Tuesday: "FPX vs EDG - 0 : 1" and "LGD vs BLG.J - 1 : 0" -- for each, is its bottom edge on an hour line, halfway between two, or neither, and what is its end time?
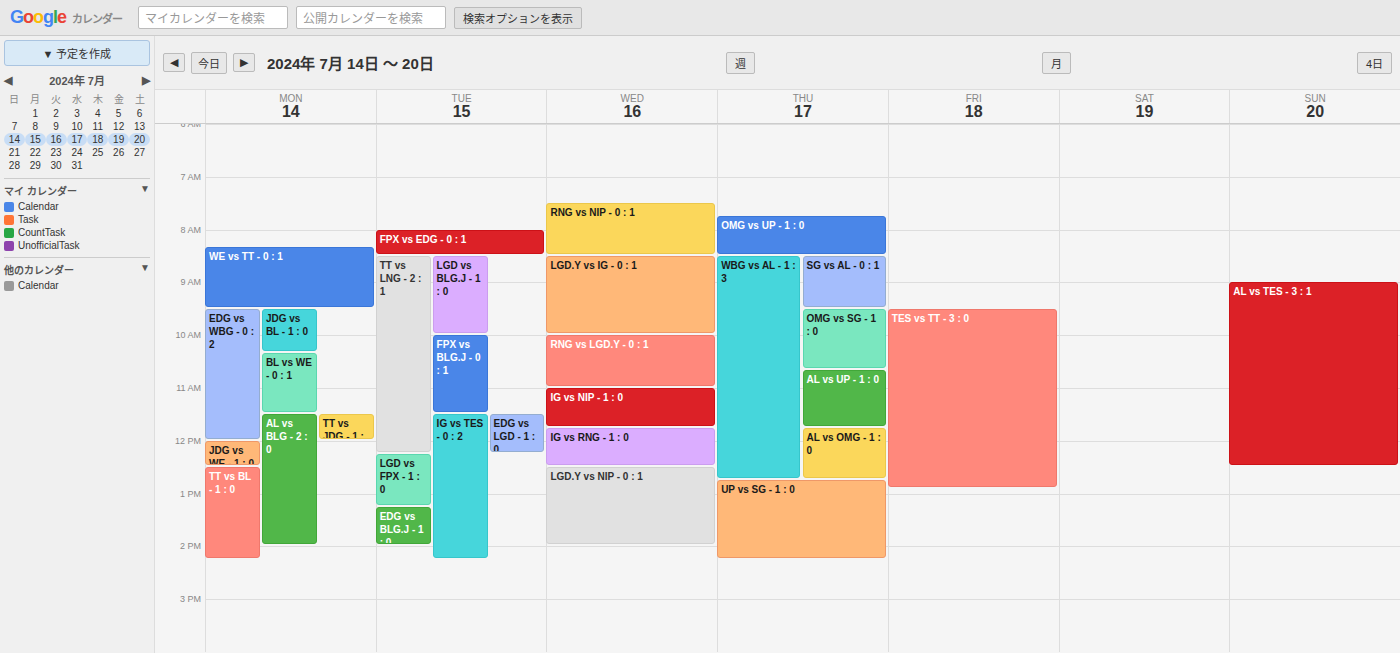
"FPX vs EDG - 0 : 1": 8:30 AM, halfway between the 8 AM and 9 AM lines. "LGD vs BLG.J - 1 : 0": 10:00 AM, exactly on the 10 AM line.